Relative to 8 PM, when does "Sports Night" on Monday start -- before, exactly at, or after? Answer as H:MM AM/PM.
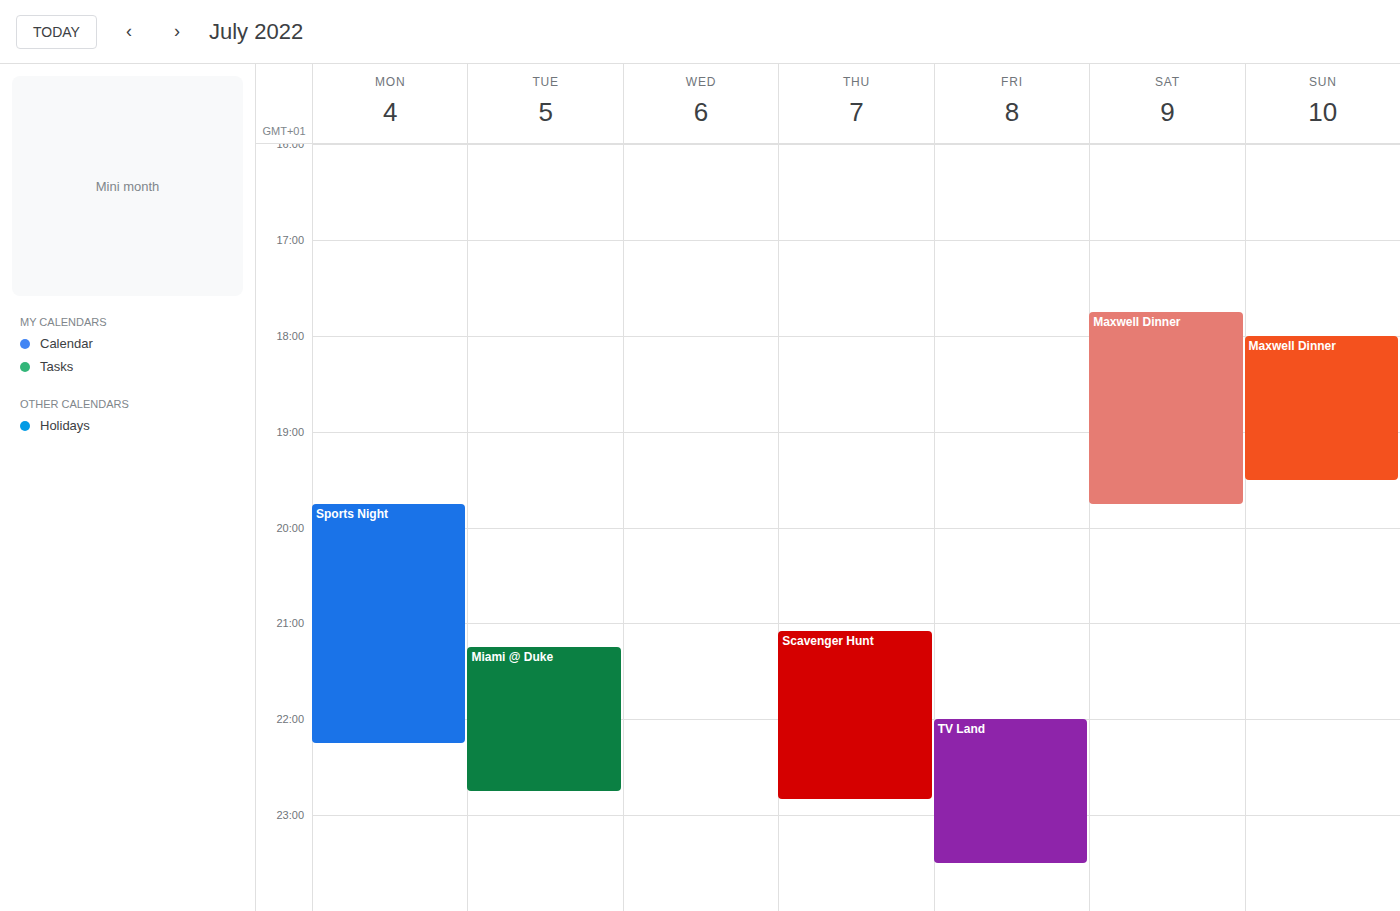
7:45 PM -- before 8 PM, 15 minutes above the 8 PM line.